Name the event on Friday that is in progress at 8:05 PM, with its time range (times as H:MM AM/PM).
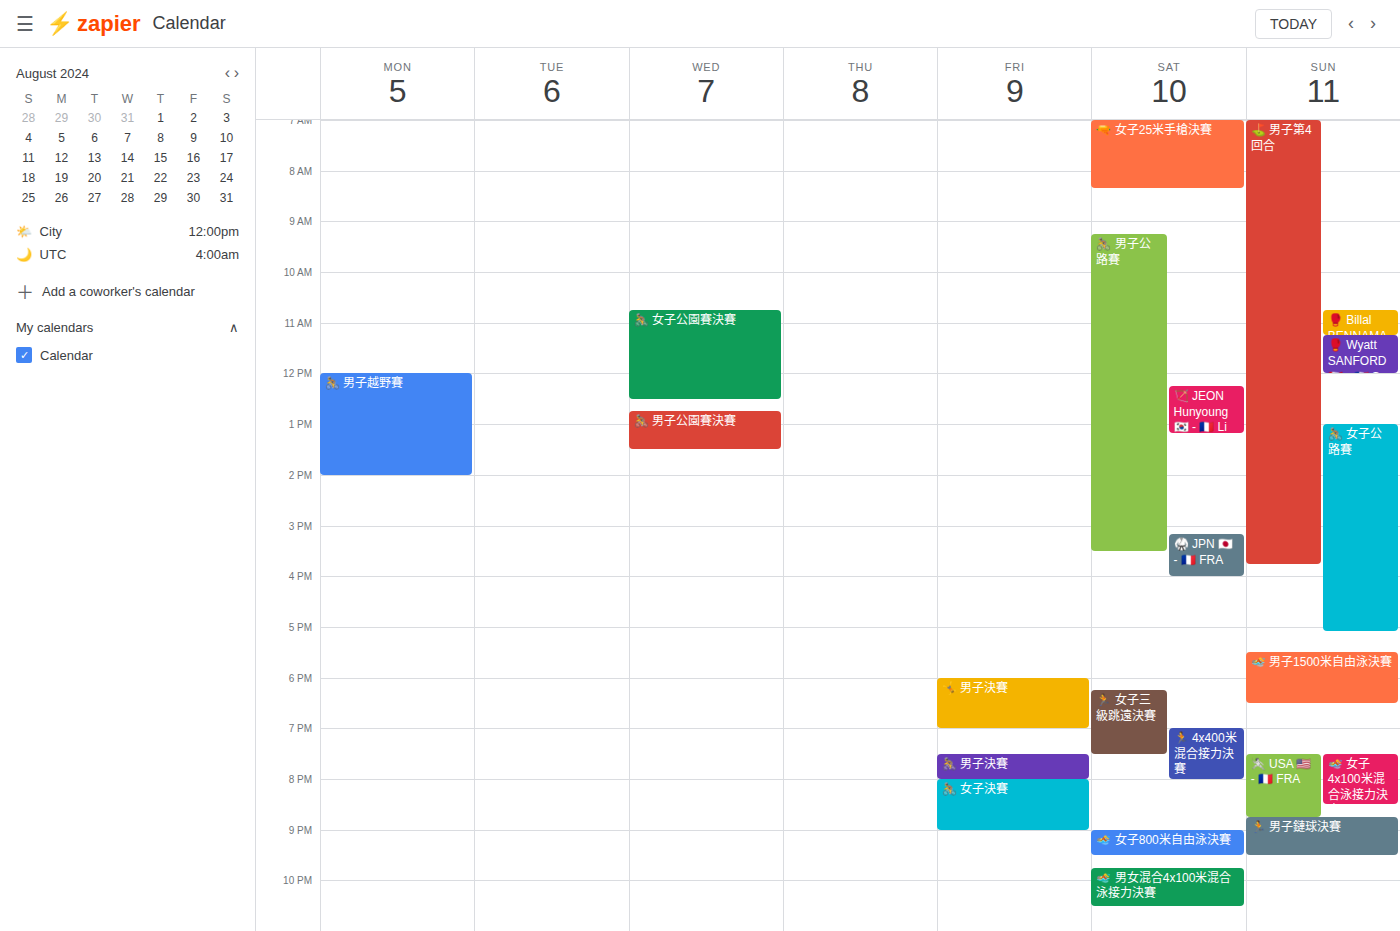
"🚴 女子決賽", 8:00 PM to 9:00 PM